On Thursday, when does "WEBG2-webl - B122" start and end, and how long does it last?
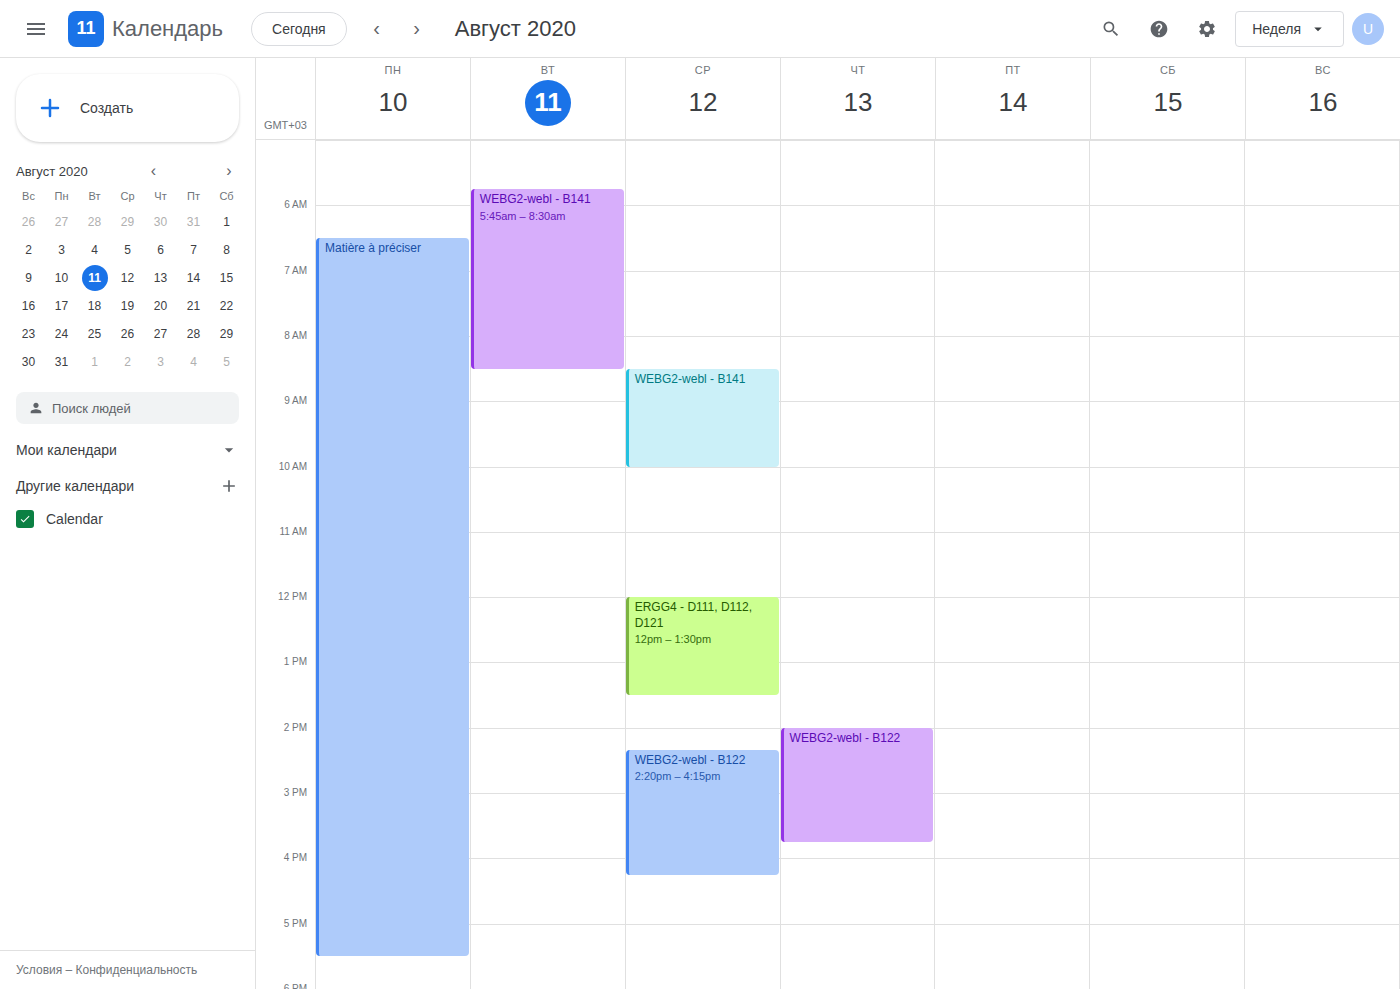
2:00 PM to 3:45 PM, 1 hour 45 minutes